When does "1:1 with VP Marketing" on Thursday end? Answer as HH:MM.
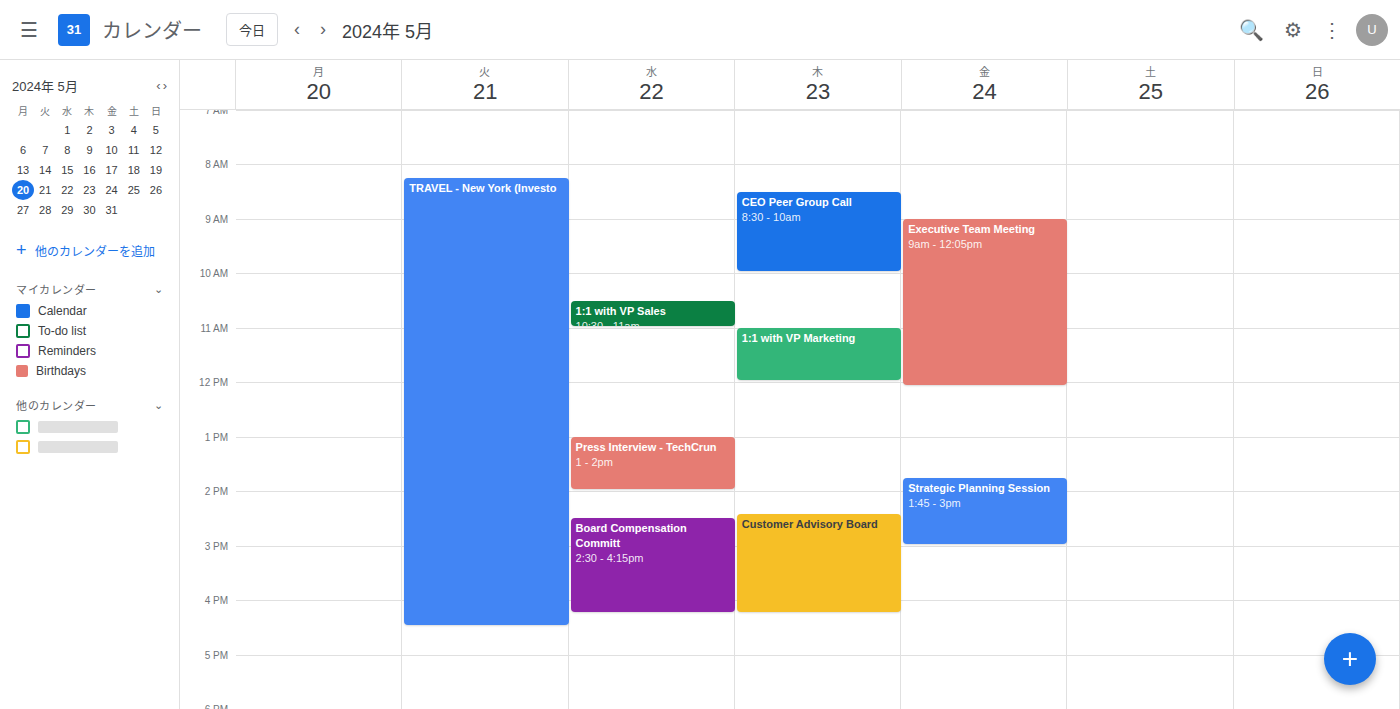
12:00